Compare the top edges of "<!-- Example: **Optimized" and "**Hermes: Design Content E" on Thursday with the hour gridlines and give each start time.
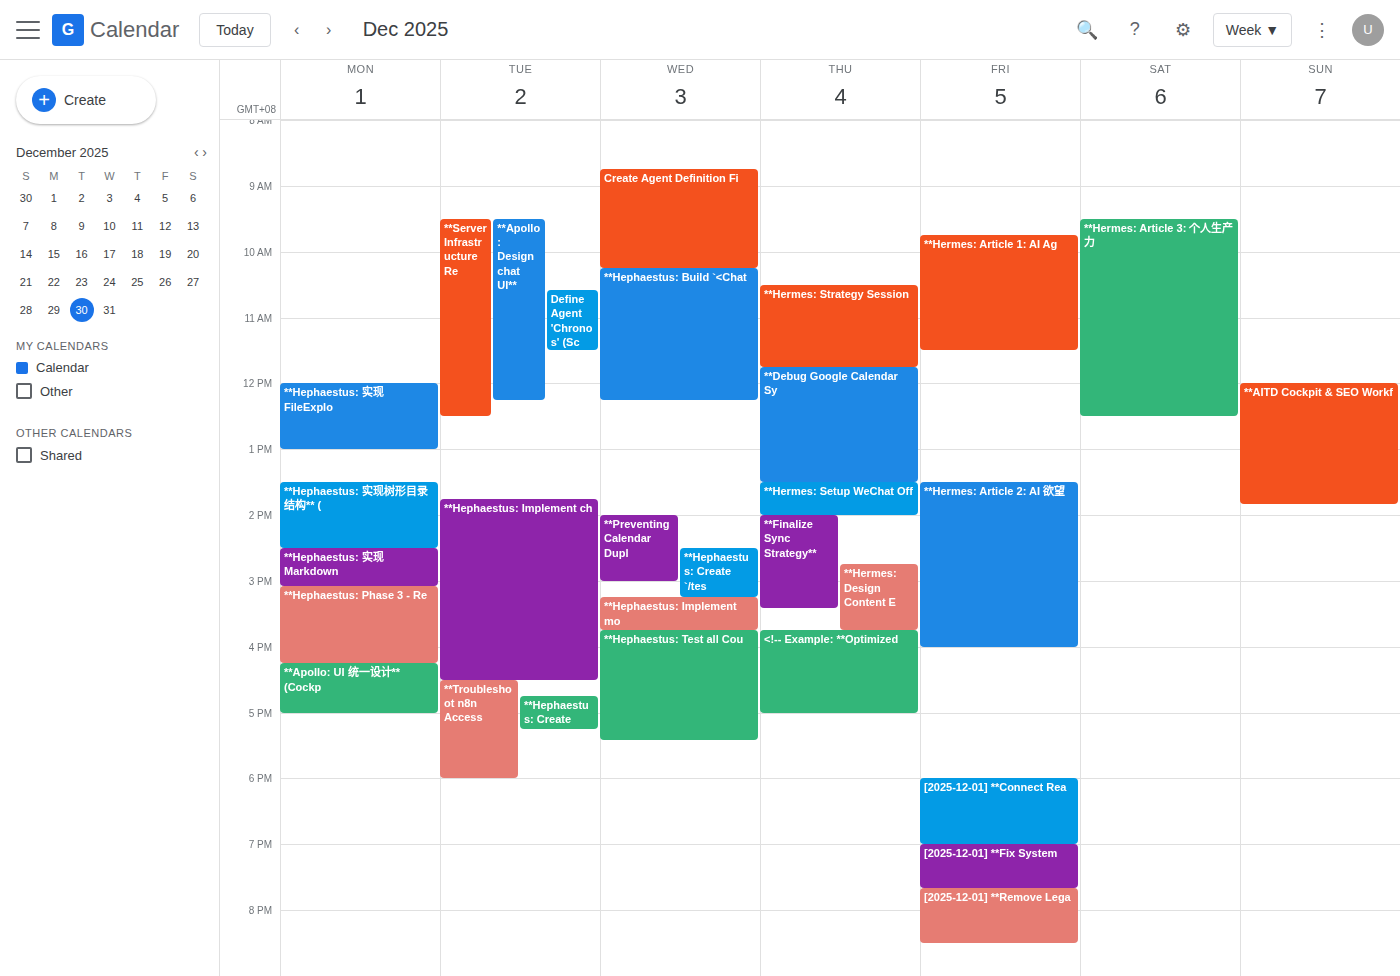
"<!-- Example: **Optimized": 3:45 PM, neither: three quarters of the way from the 3 PM line to the 4 PM line. "**Hermes: Design Content E": 2:45 PM, neither: three quarters of the way from the 2 PM line to the 3 PM line.